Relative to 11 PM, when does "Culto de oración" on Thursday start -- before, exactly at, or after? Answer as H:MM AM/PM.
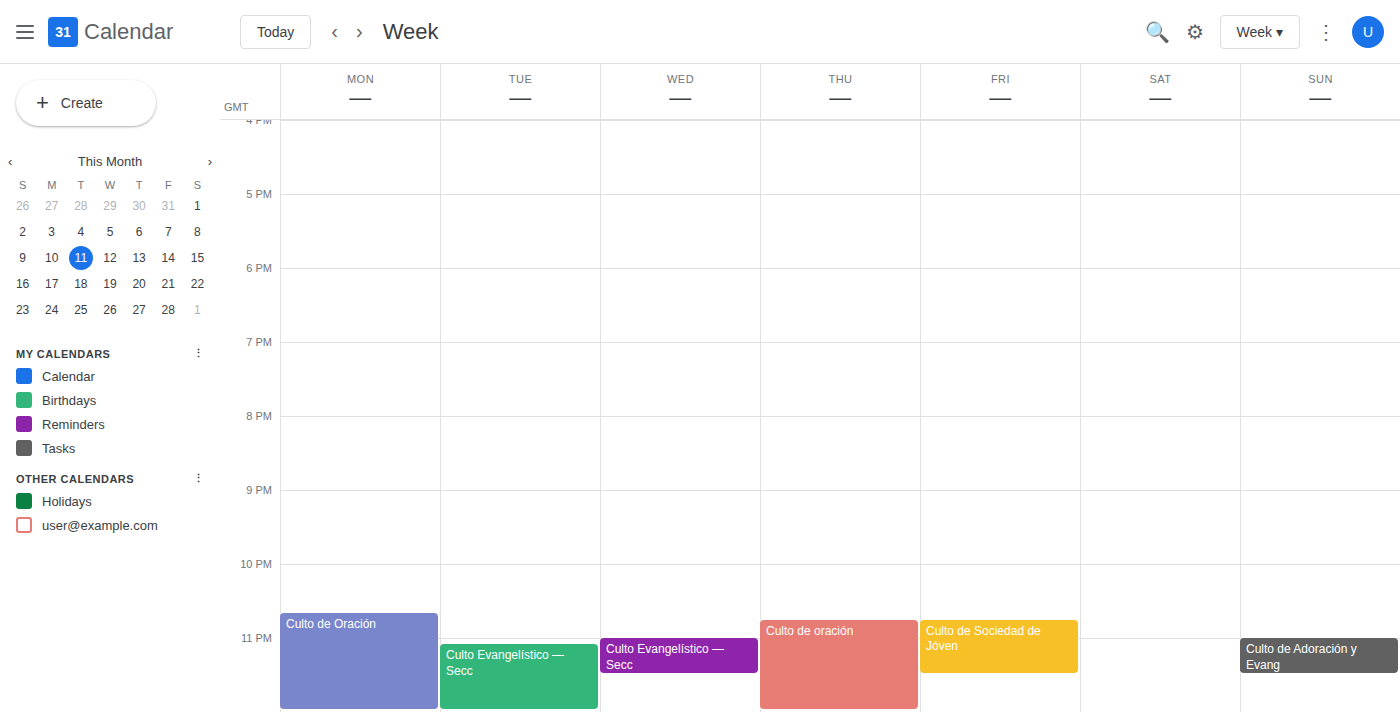
10:45 PM -- before 11 PM, 15 minutes above the 11 PM line.